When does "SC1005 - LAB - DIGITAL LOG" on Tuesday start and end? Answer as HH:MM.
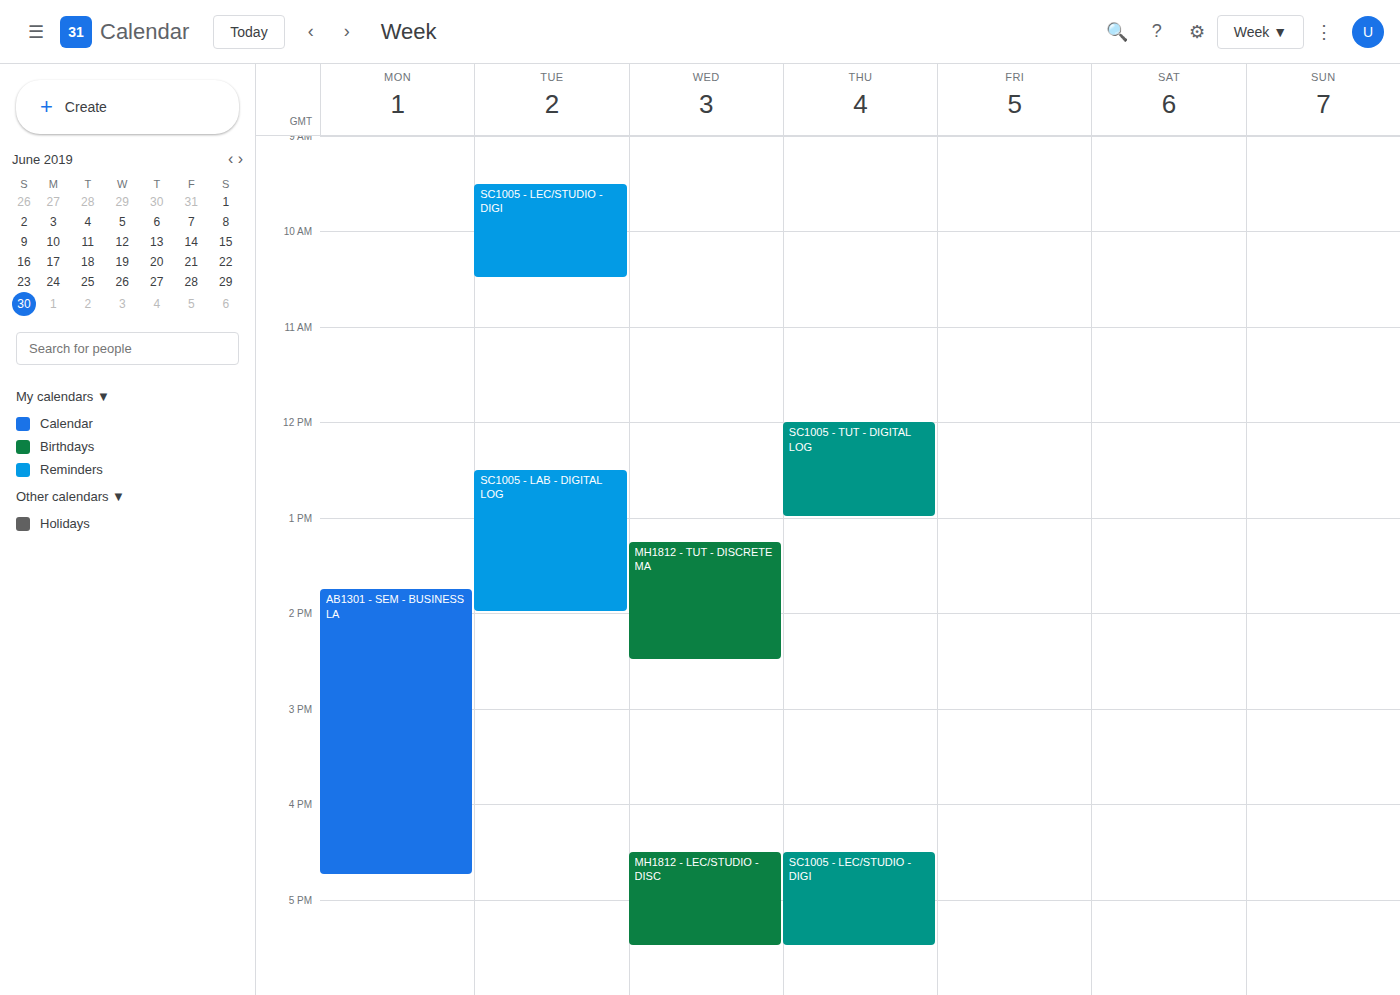
12:30 to 14:00